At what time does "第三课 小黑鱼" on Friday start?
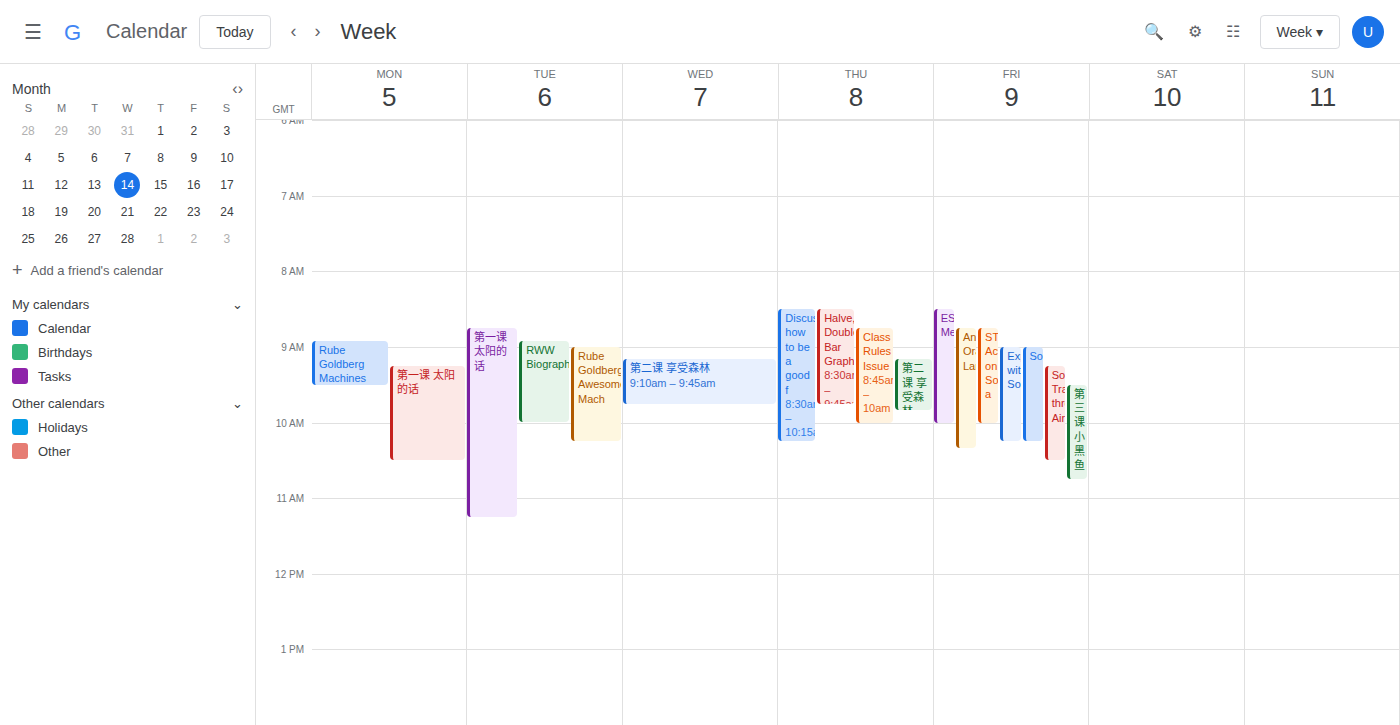
9:30 AM